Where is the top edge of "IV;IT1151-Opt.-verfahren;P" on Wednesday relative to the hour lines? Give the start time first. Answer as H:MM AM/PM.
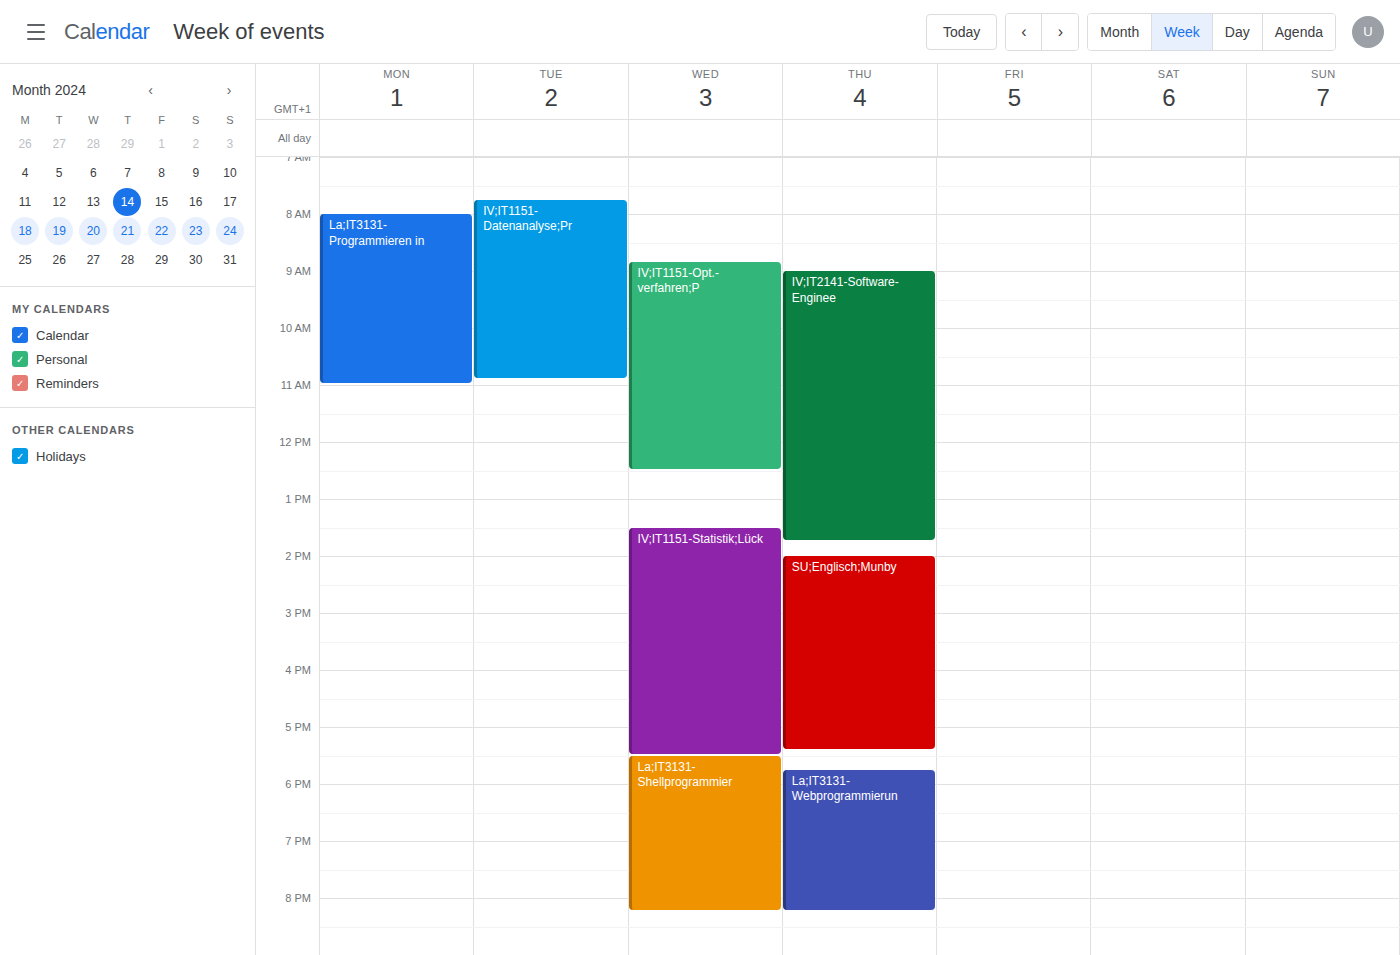
8:50 AM -- neither: 50 minutes below the 8 AM line and 10 minutes above the 9 AM line.